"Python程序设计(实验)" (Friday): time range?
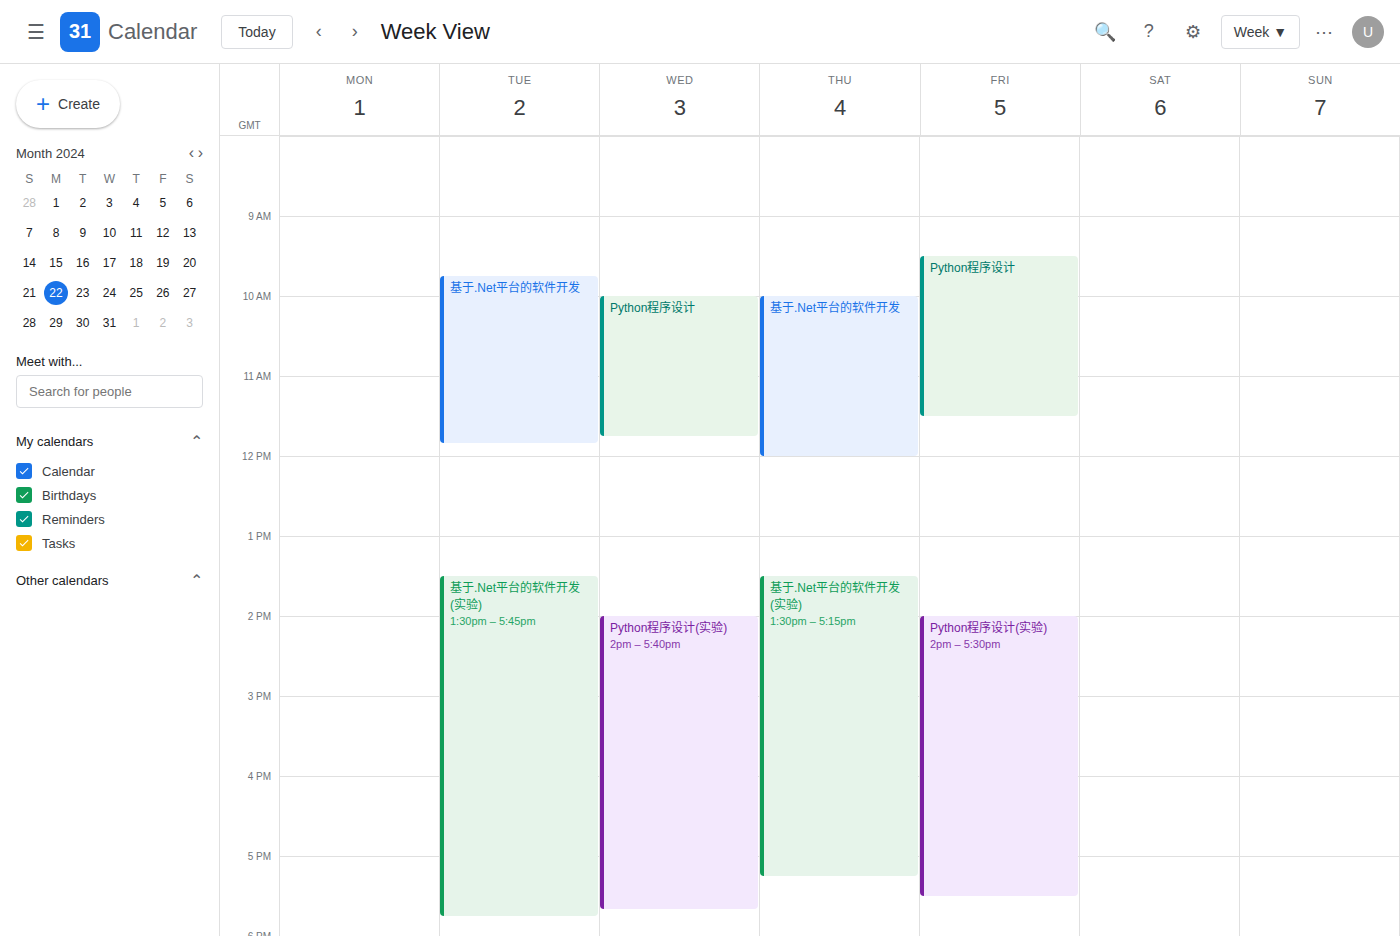
2:00 PM to 5:30 PM